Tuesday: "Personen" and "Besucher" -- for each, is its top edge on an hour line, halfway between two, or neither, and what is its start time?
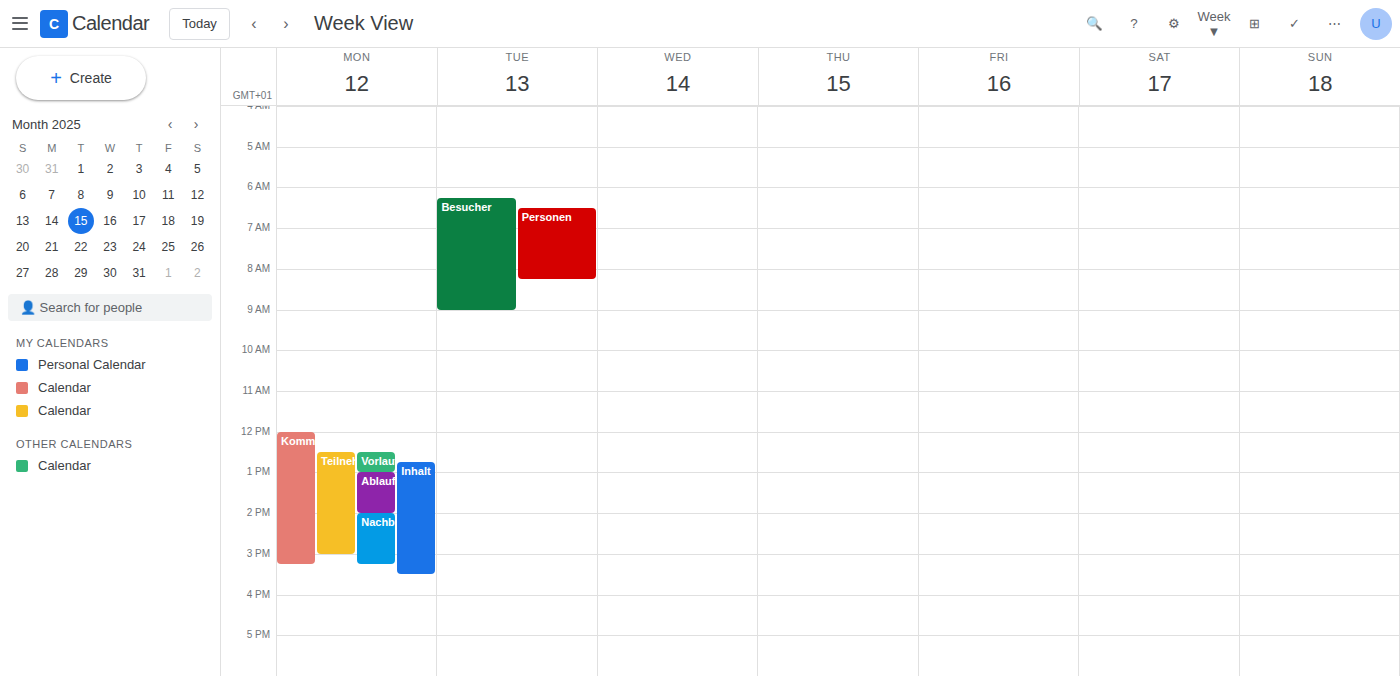
"Personen": 6:30 AM, halfway between the 6 AM and 7 AM lines. "Besucher": 6:15 AM, neither: a quarter of the way from the 6 AM line to the 7 AM line.